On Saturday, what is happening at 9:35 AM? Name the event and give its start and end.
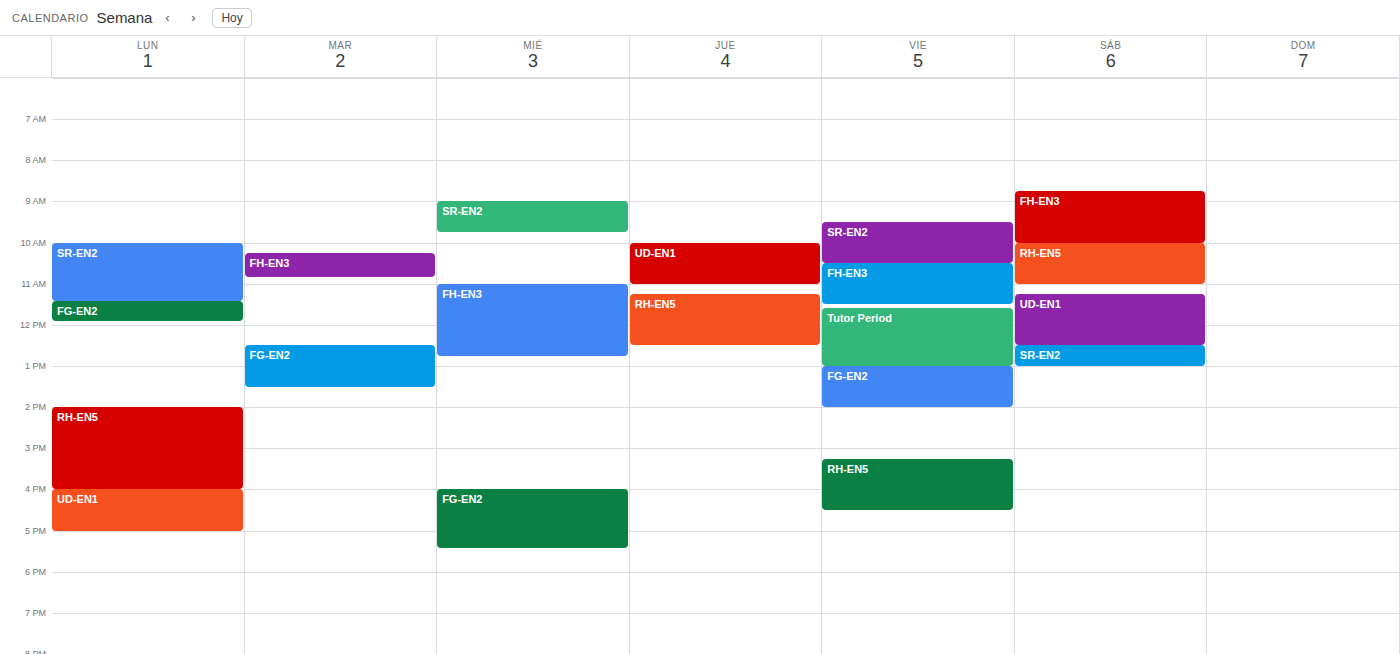
"FH-EN3", 8:45 AM to 10:00 AM